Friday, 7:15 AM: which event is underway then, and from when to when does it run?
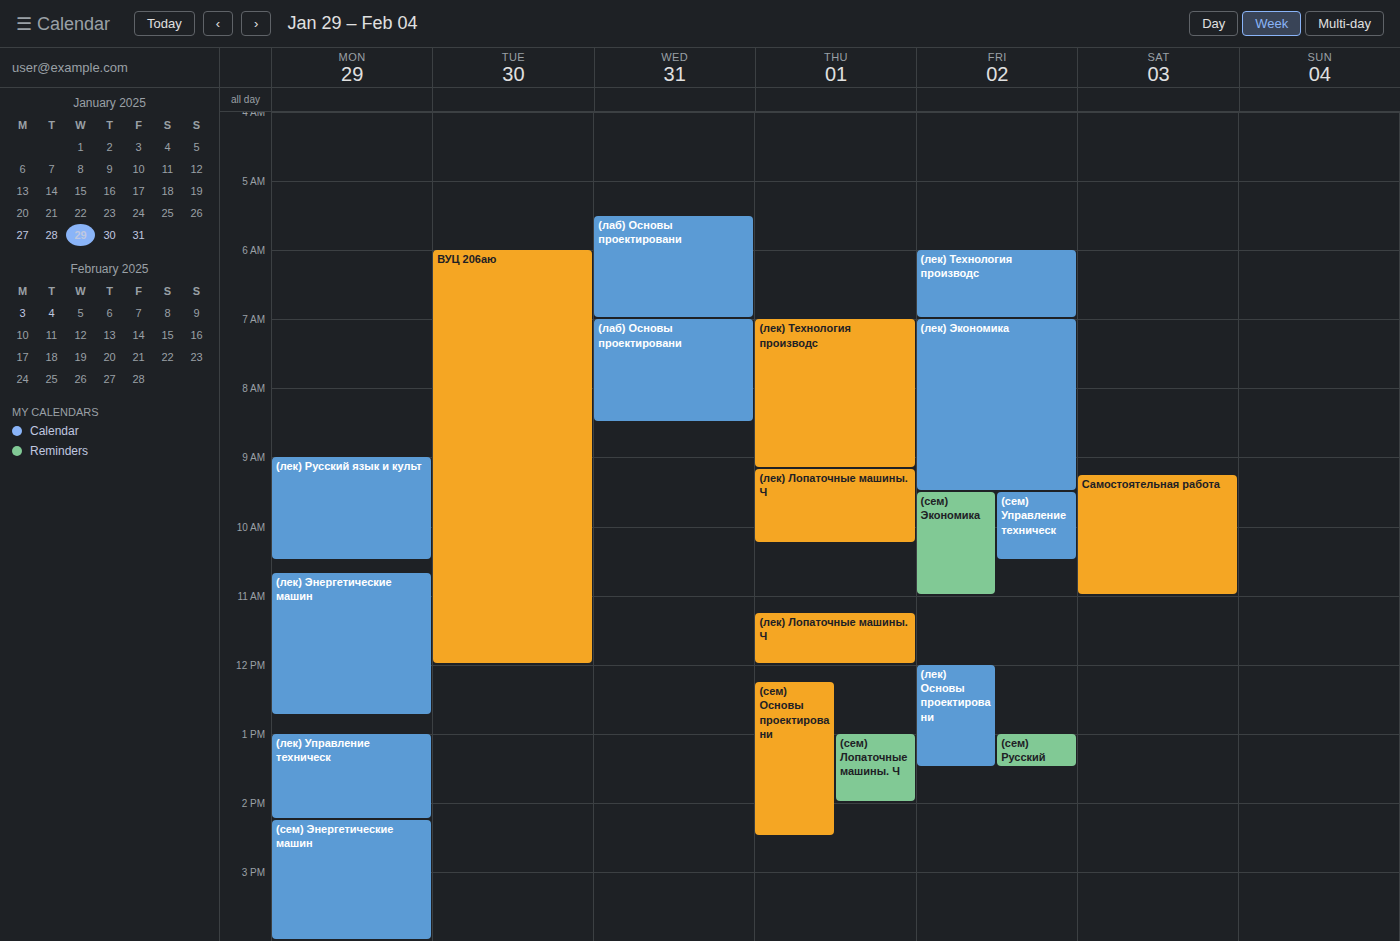
"(лек) Экономика", 7:00 AM to 9:30 AM